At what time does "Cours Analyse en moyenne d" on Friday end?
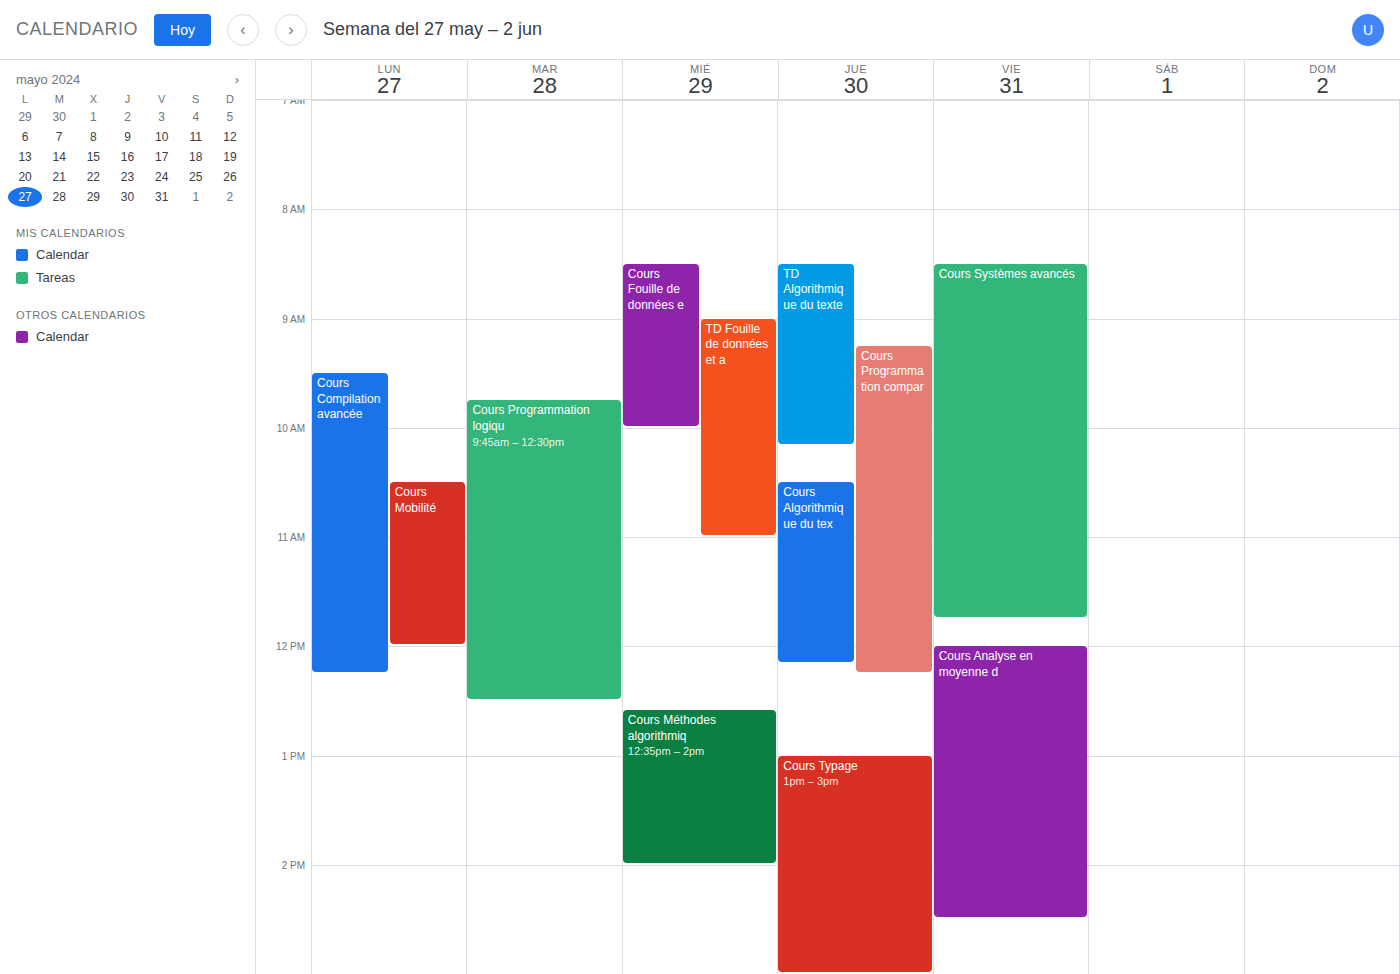
2:30 PM